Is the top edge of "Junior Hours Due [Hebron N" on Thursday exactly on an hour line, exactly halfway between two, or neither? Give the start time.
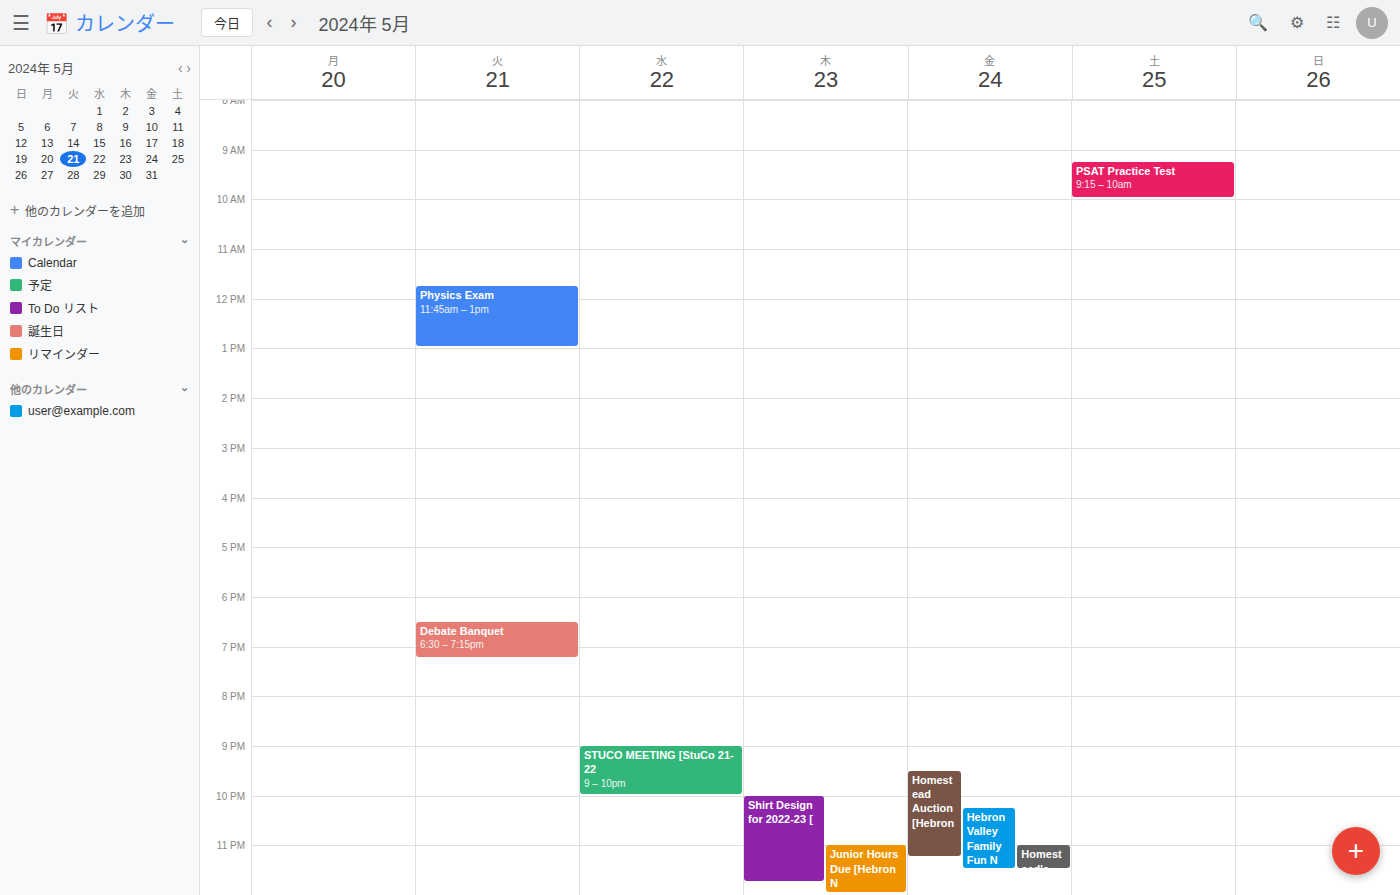
11:00 PM -- exactly on the 11 PM line.